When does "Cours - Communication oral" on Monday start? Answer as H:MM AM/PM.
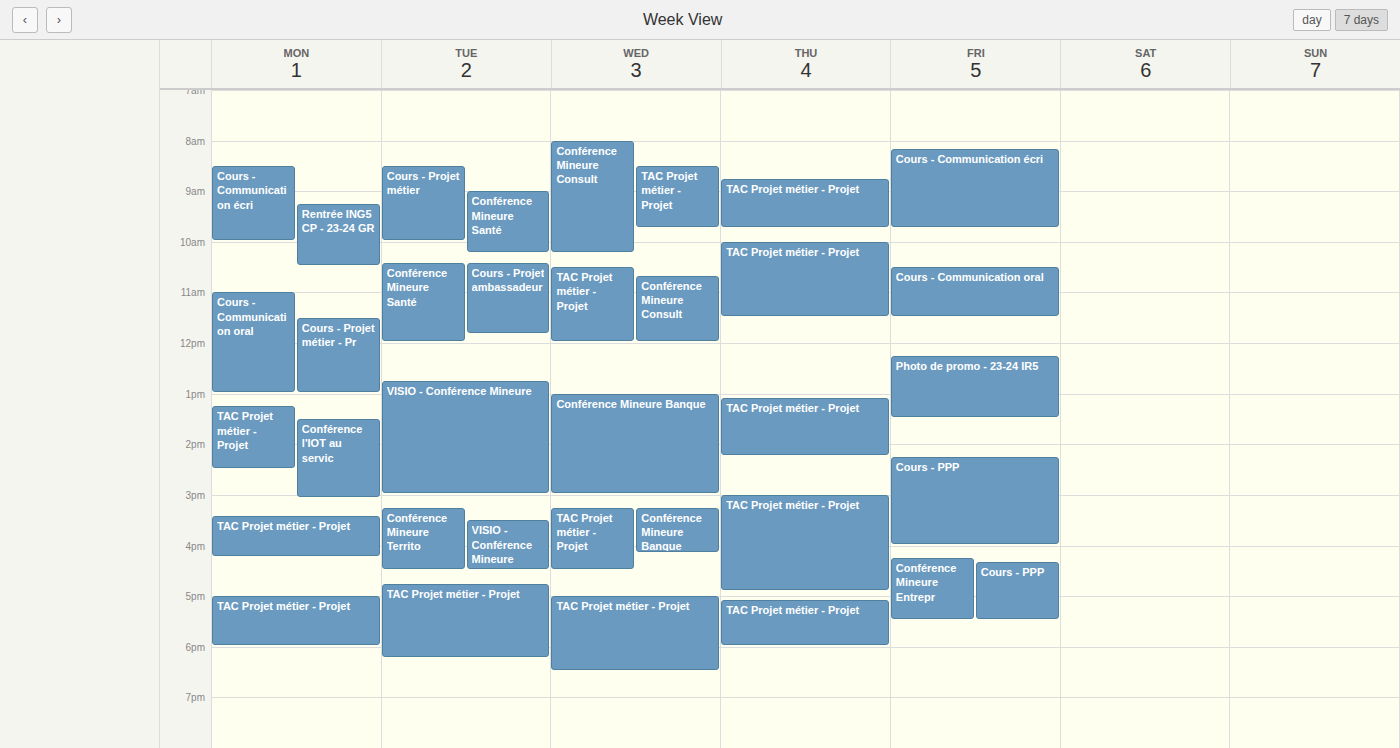
11:00 AM